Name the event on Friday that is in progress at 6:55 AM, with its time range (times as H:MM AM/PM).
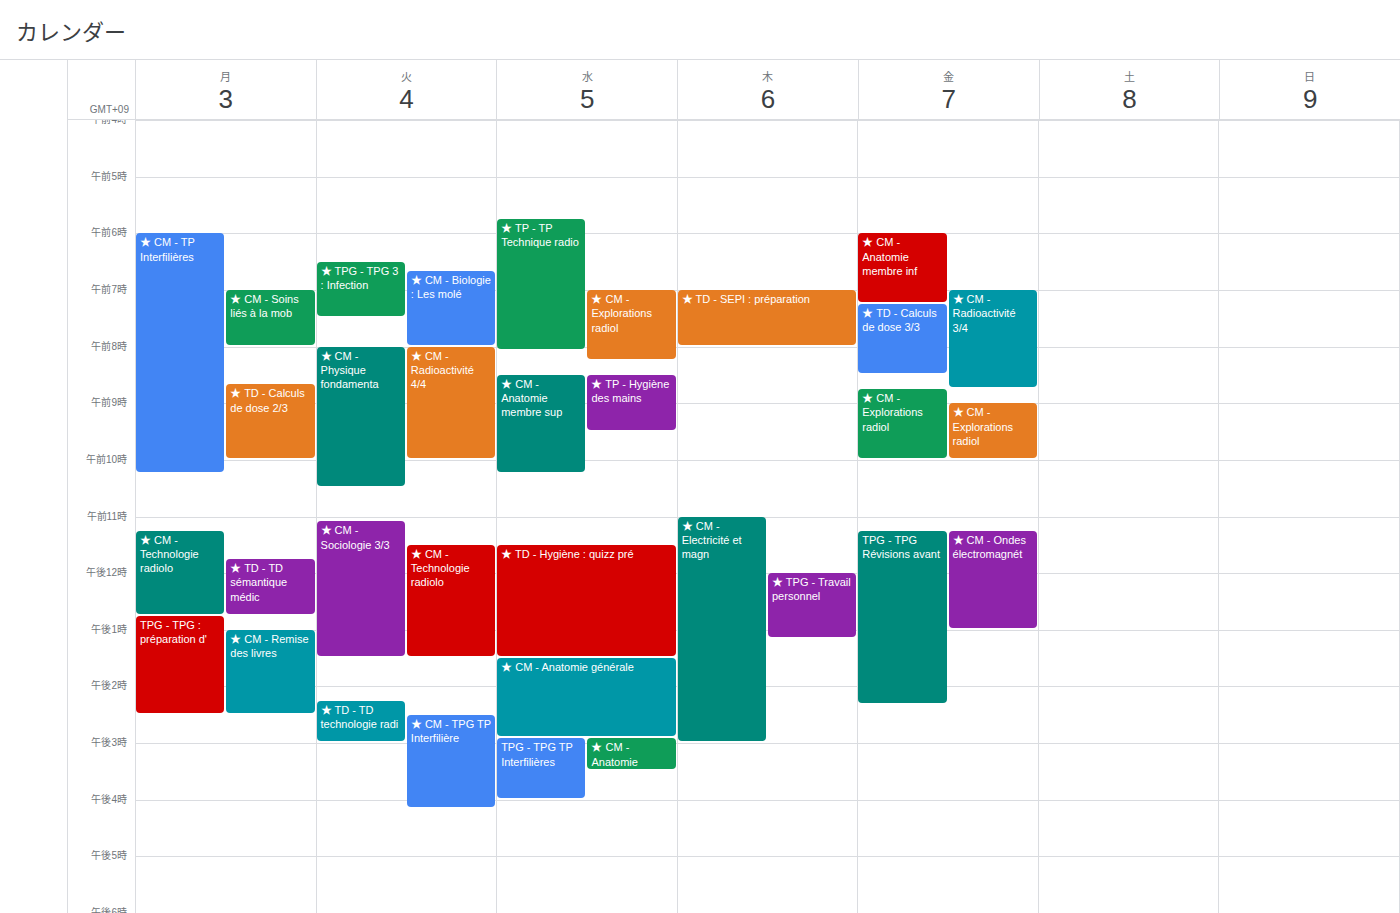
"★ CM - Anatomie membre inf", 6:00 AM to 7:15 AM